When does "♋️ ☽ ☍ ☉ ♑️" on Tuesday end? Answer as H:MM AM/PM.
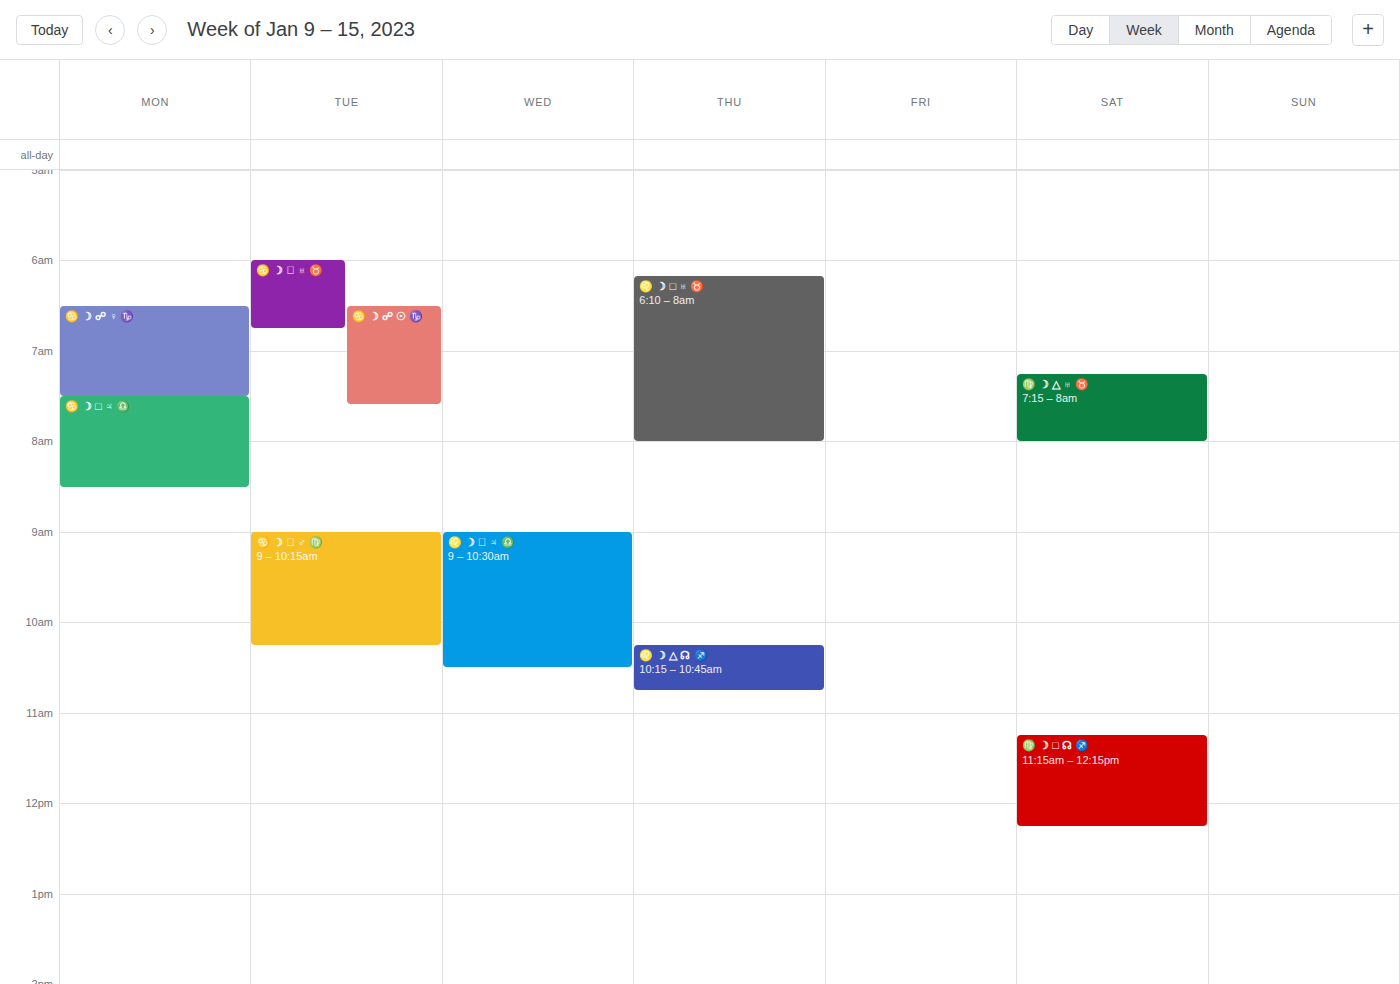
7:35 AM